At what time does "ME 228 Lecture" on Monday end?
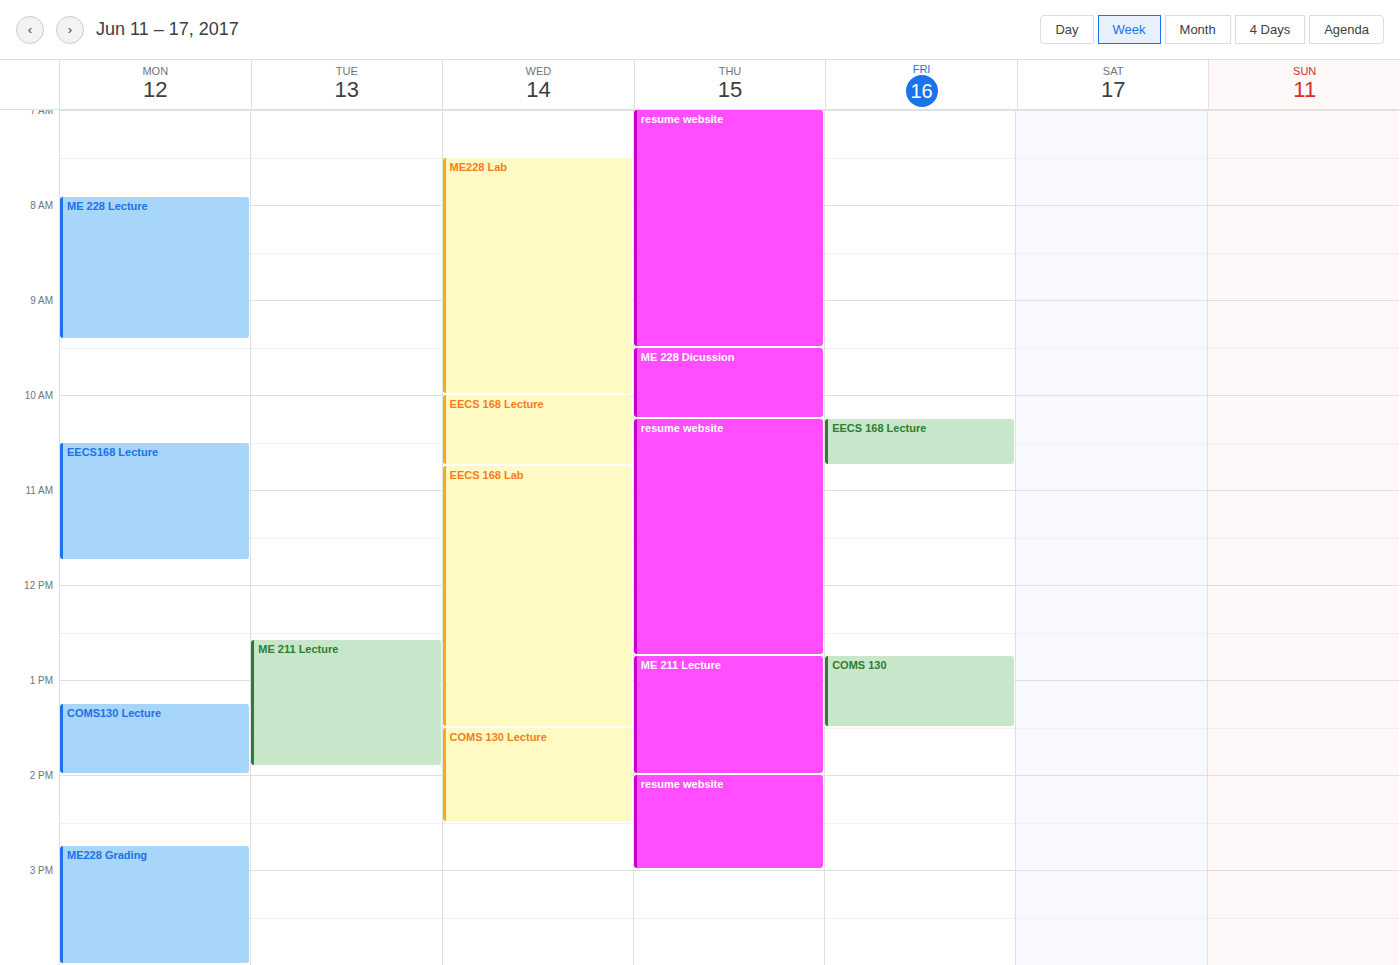
9:25 AM